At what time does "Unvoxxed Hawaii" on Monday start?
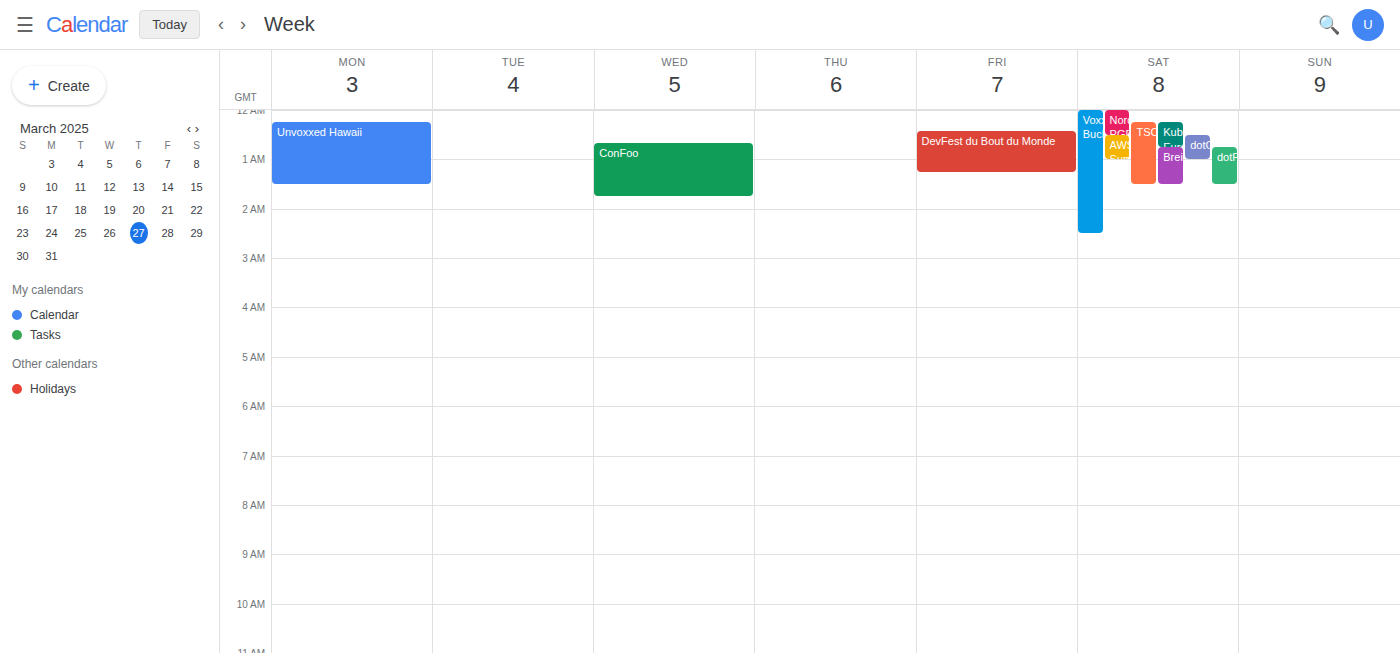
12:15 AM